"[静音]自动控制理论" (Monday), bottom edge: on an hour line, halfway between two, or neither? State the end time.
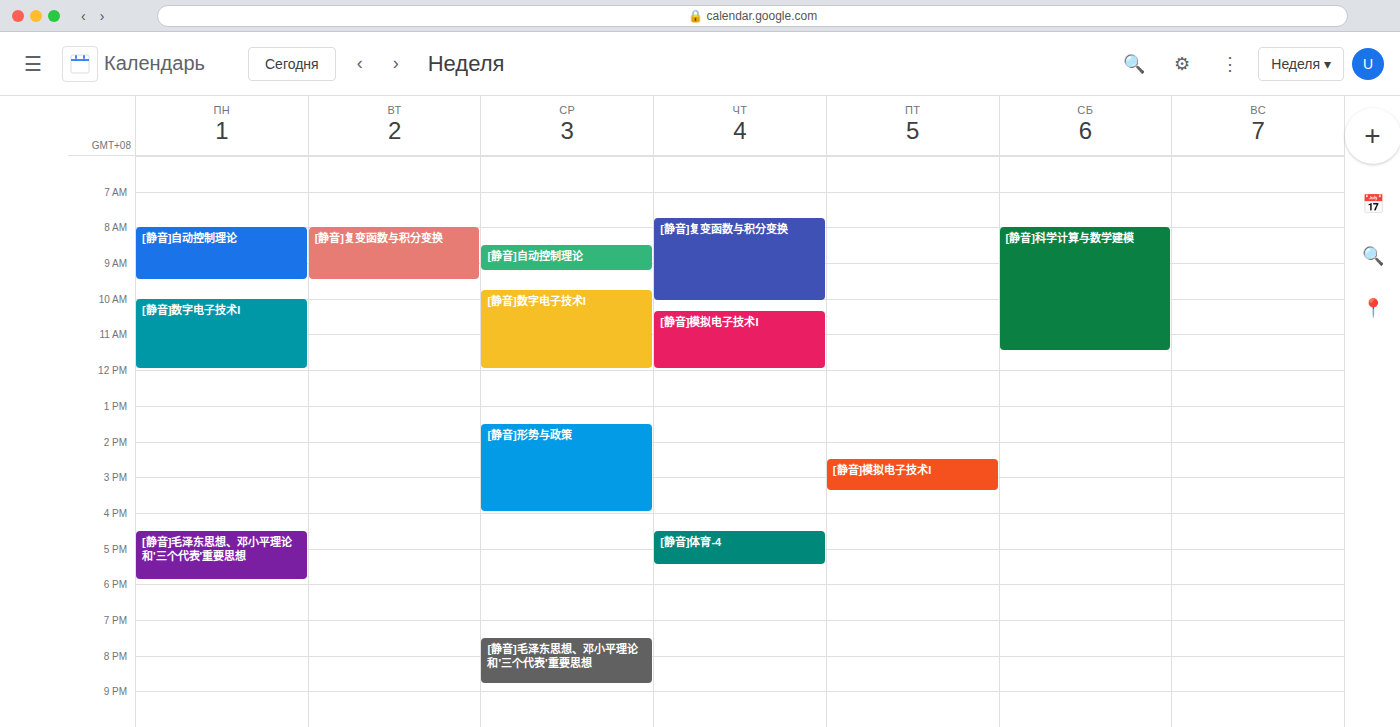
9:30 AM -- halfway between the 9 AM and 10 AM lines.